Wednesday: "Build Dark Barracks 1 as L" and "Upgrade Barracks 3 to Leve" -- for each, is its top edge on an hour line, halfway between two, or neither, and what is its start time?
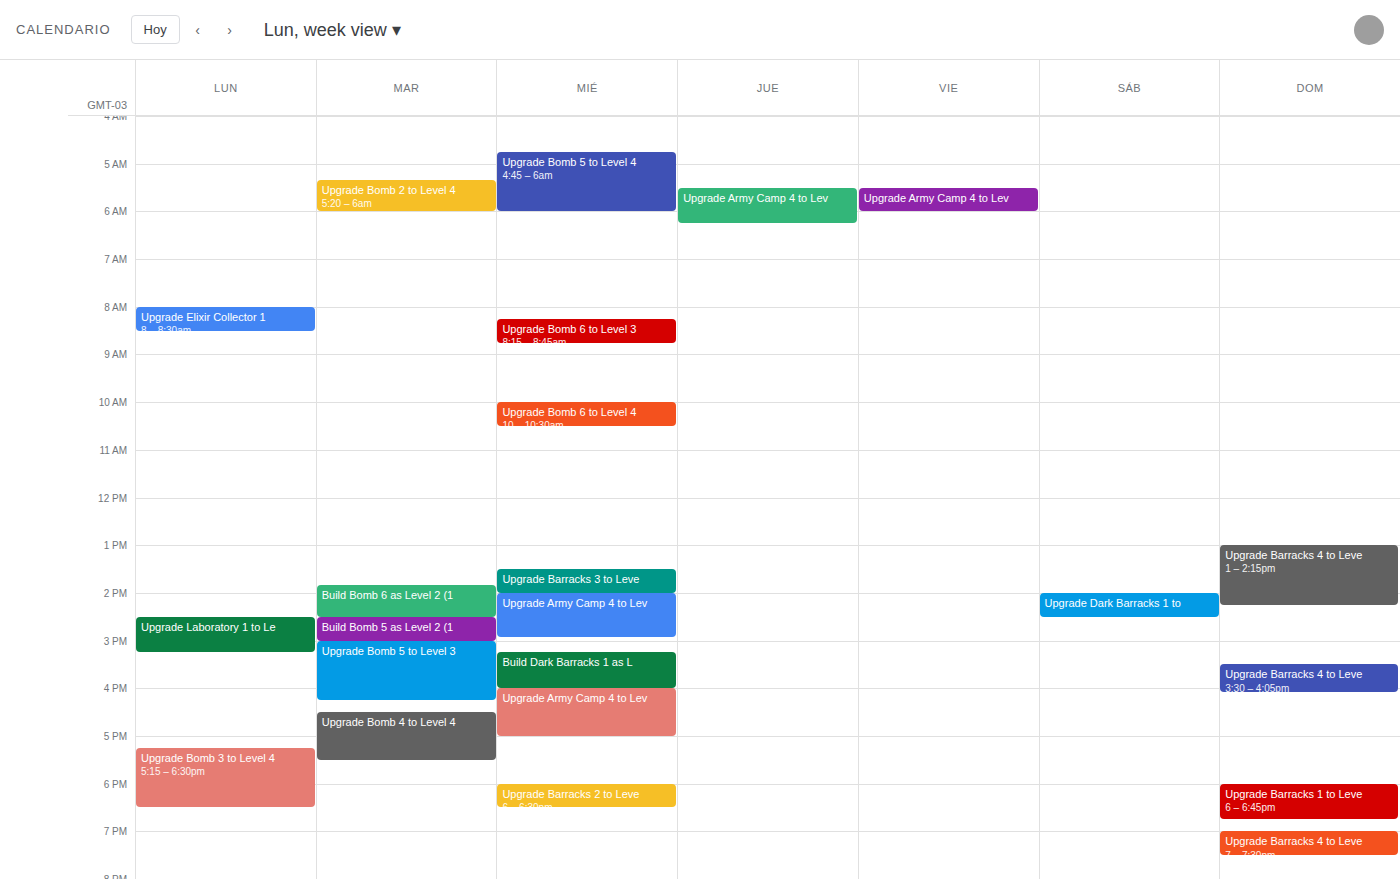
"Build Dark Barracks 1 as L": 3:15 PM, neither: a quarter of the way from the 3 PM line to the 4 PM line. "Upgrade Barracks 3 to Leve": 1:30 PM, halfway between the 1 PM and 2 PM lines.